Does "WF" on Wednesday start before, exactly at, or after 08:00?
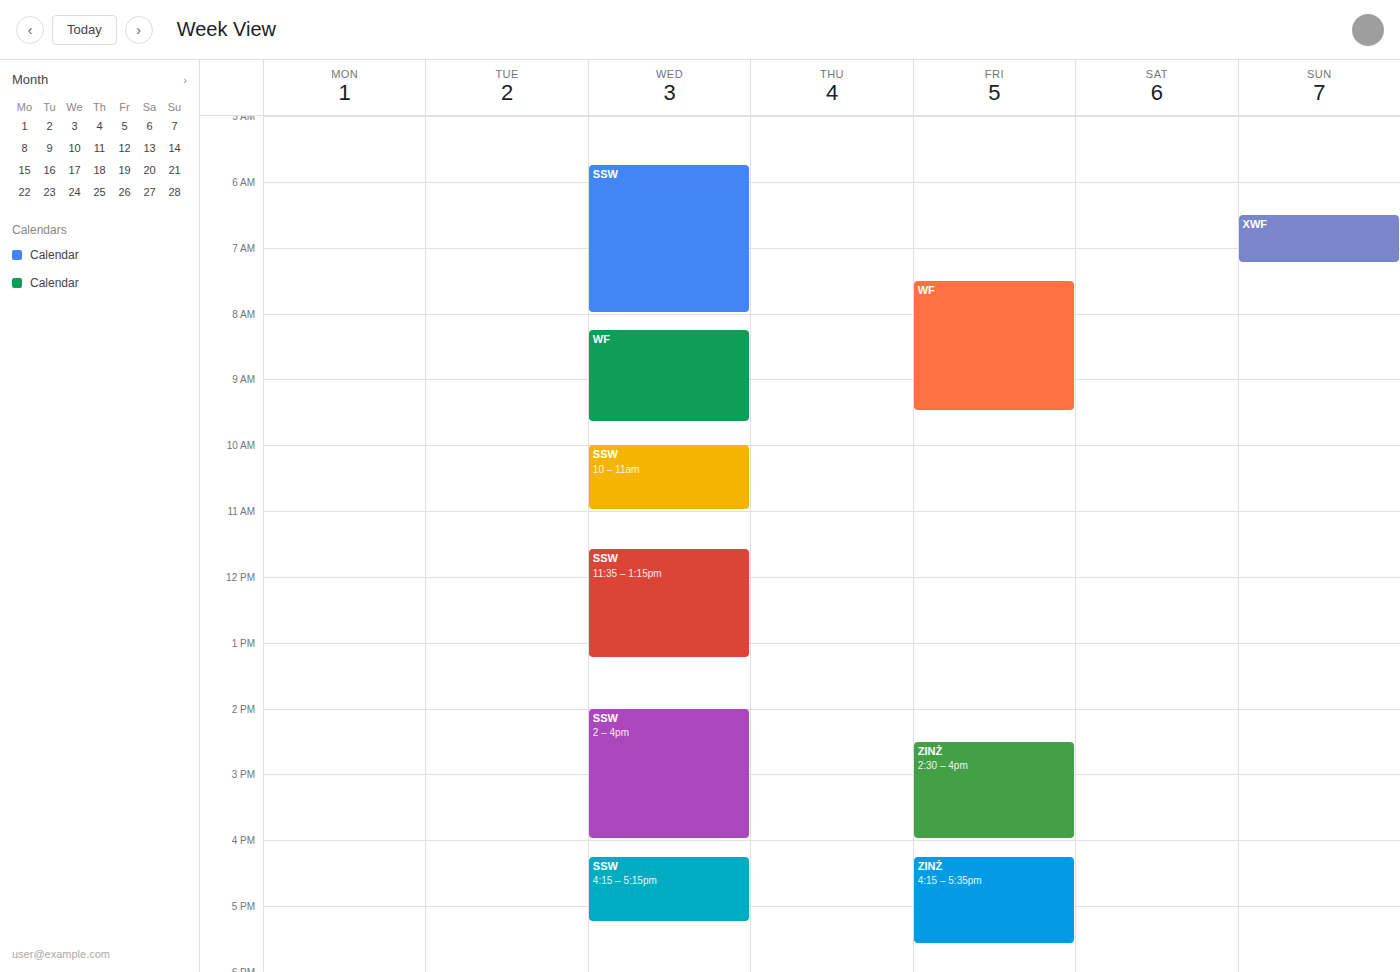
08:15 -- after 08:00, 15 minutes below the 08:00 line.